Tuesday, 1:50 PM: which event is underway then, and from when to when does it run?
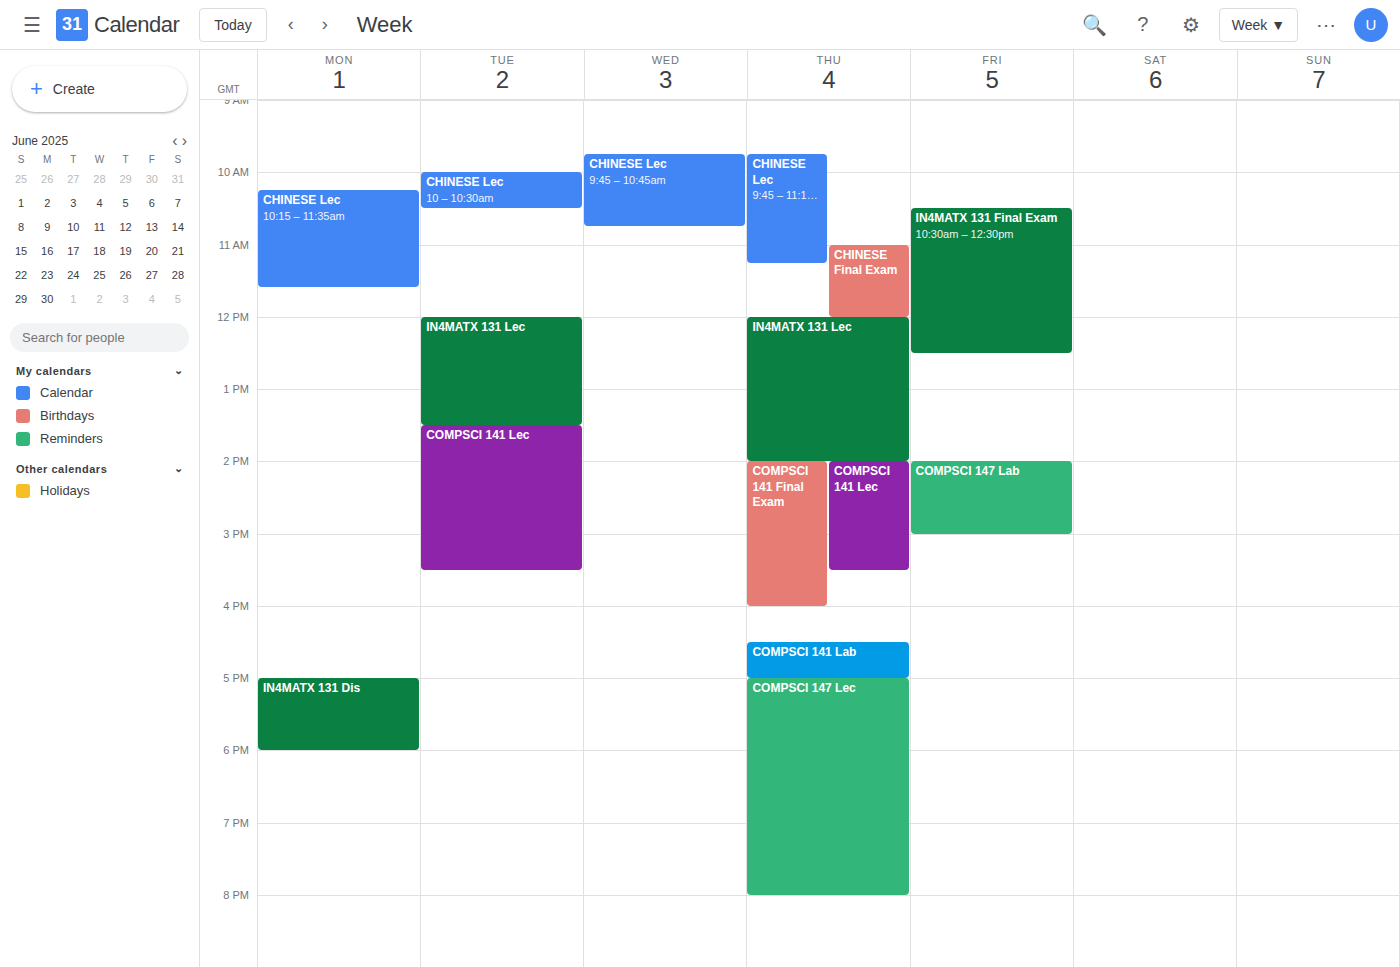
"COMPSCI 141 Lec", 1:30 PM to 3:30 PM